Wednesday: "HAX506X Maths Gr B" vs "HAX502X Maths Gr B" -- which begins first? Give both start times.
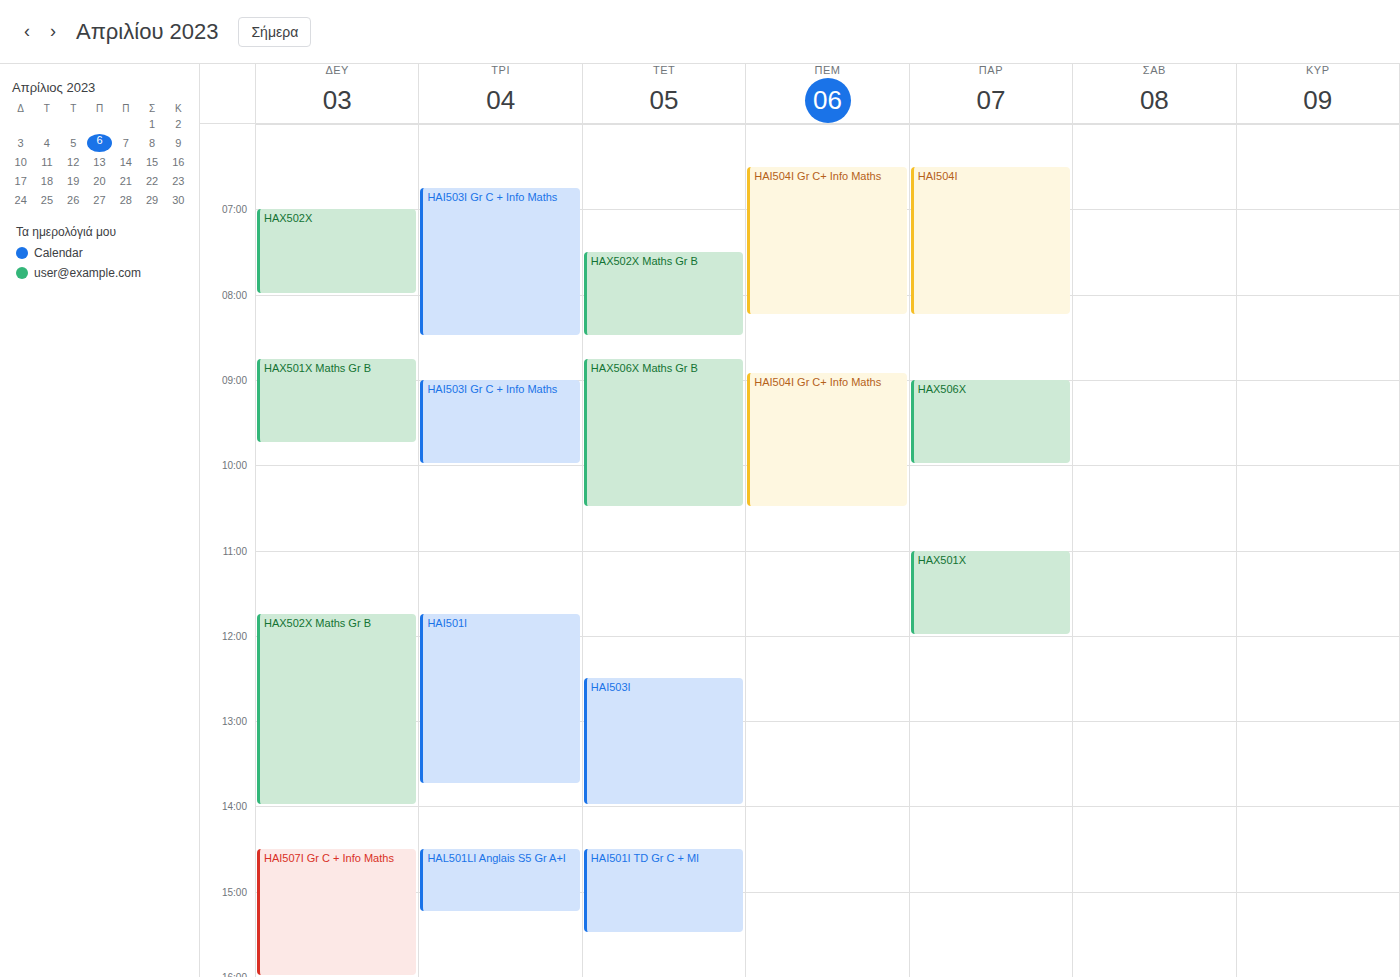
"HAX502X Maths Gr B" 7:30 AM; "HAX506X Maths Gr B" 8:45 AM.